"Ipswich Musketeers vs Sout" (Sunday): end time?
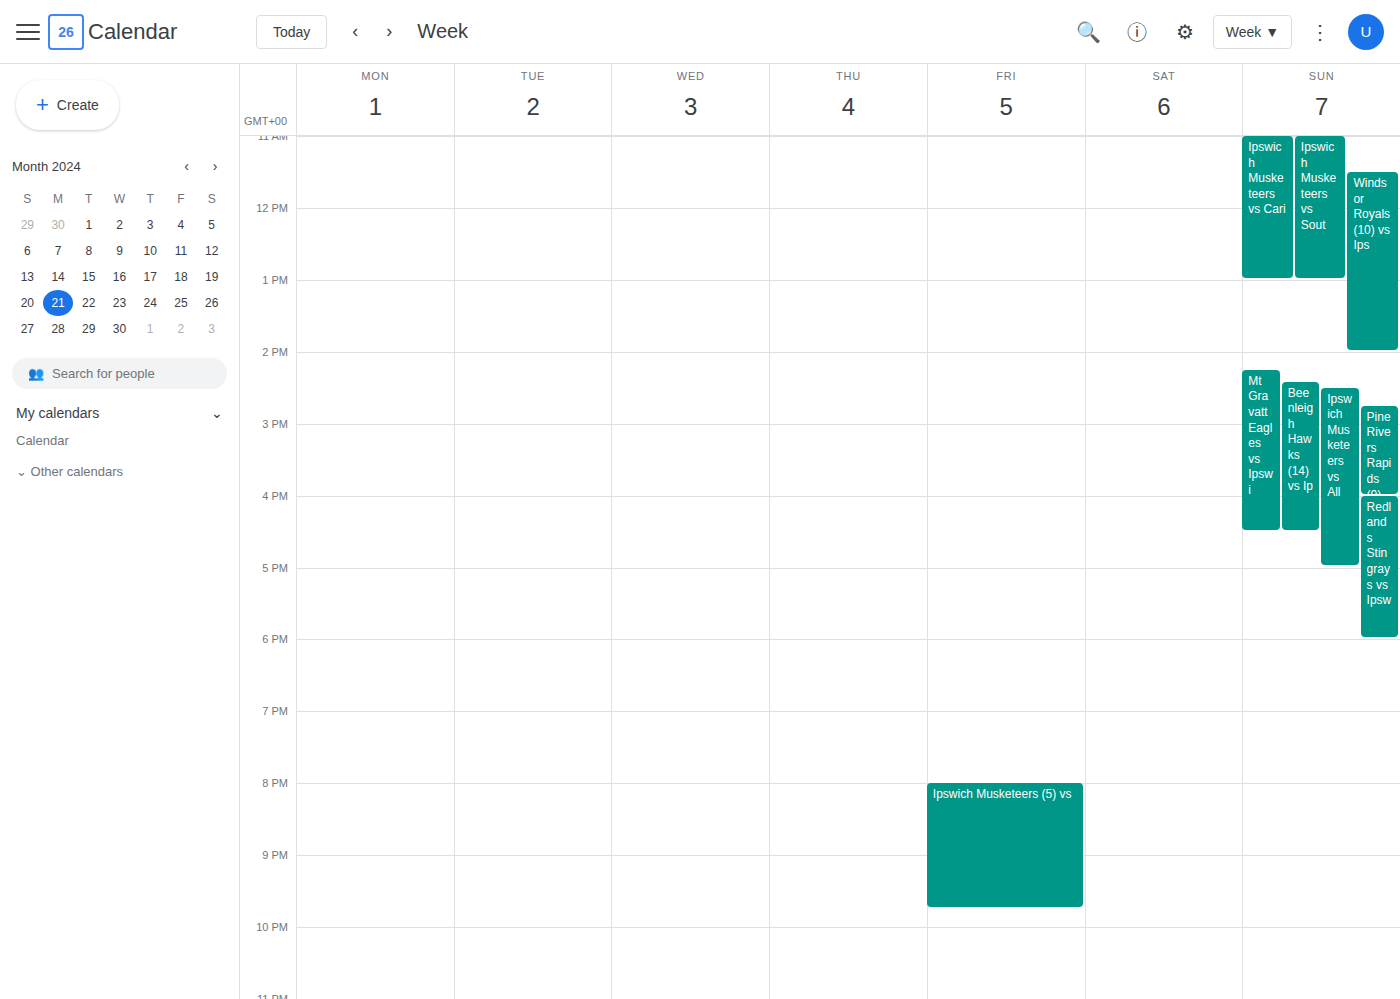
1:00 PM